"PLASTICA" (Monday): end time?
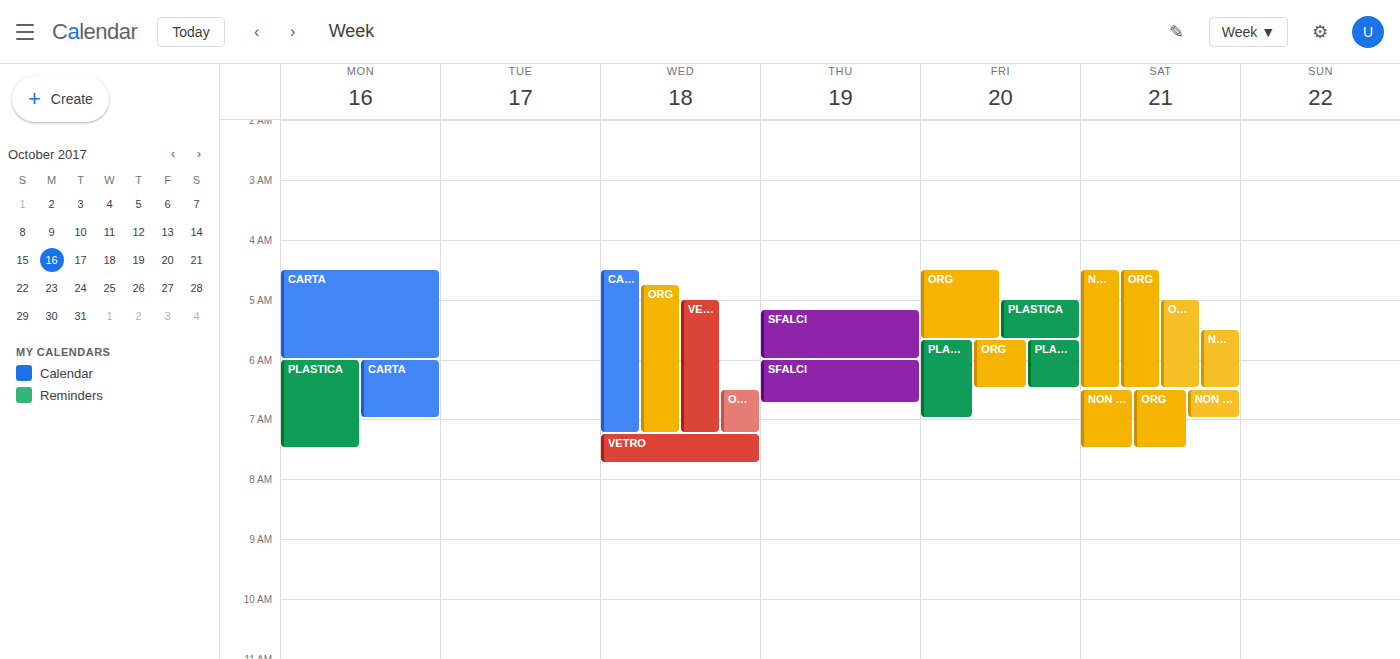
7:30 AM